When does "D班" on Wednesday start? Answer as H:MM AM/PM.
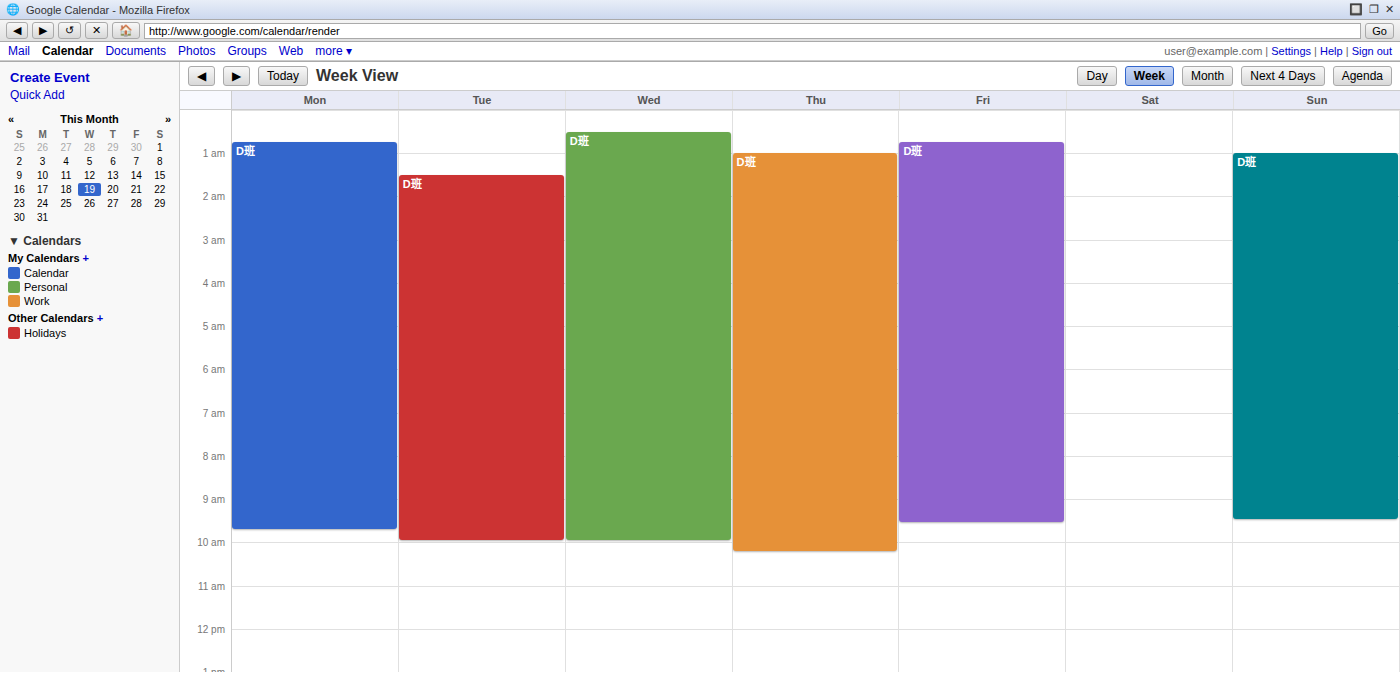
12:30 AM